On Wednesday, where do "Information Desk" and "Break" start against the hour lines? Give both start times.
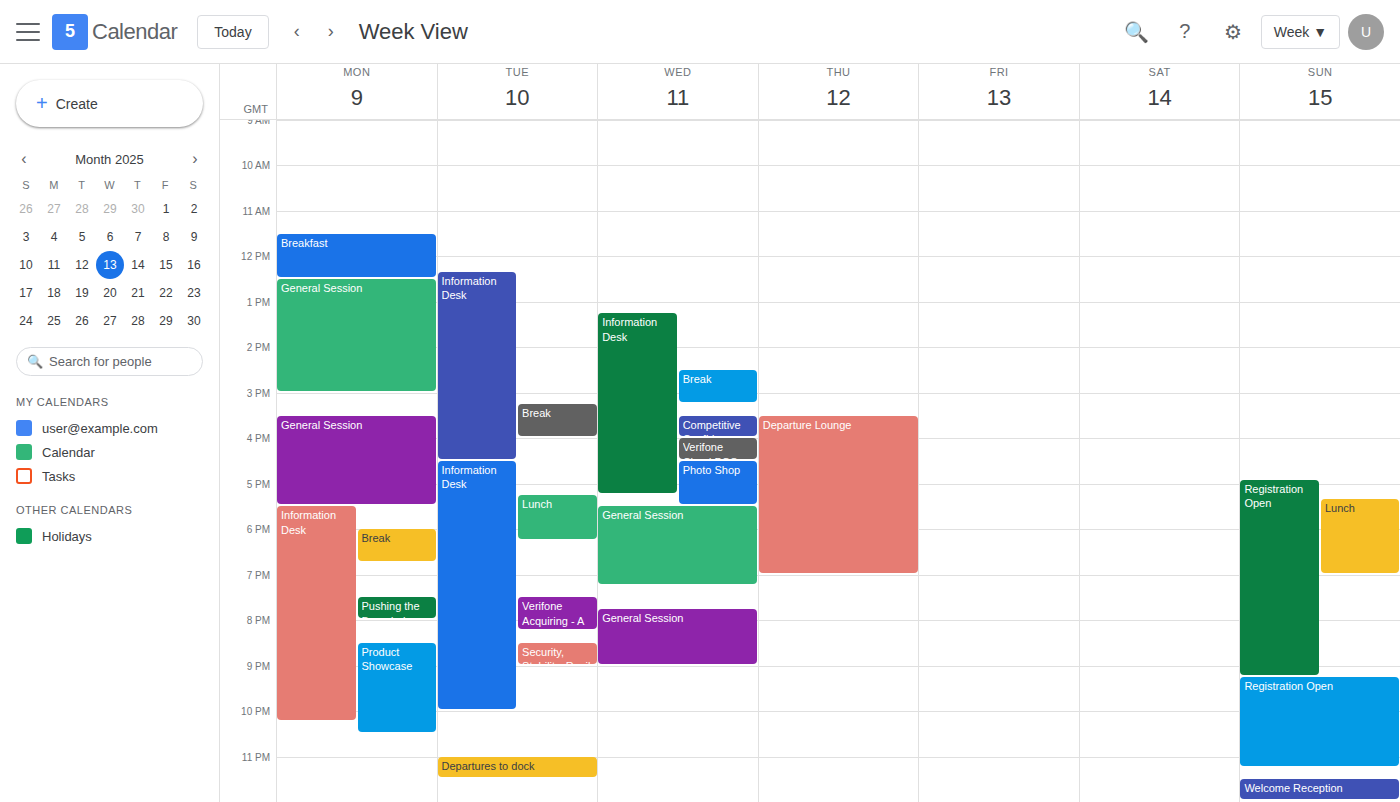
"Information Desk": 1:15 PM, neither: a quarter of the way from the 1 PM line to the 2 PM line. "Break": 2:30 PM, halfway between the 2 PM and 3 PM lines.